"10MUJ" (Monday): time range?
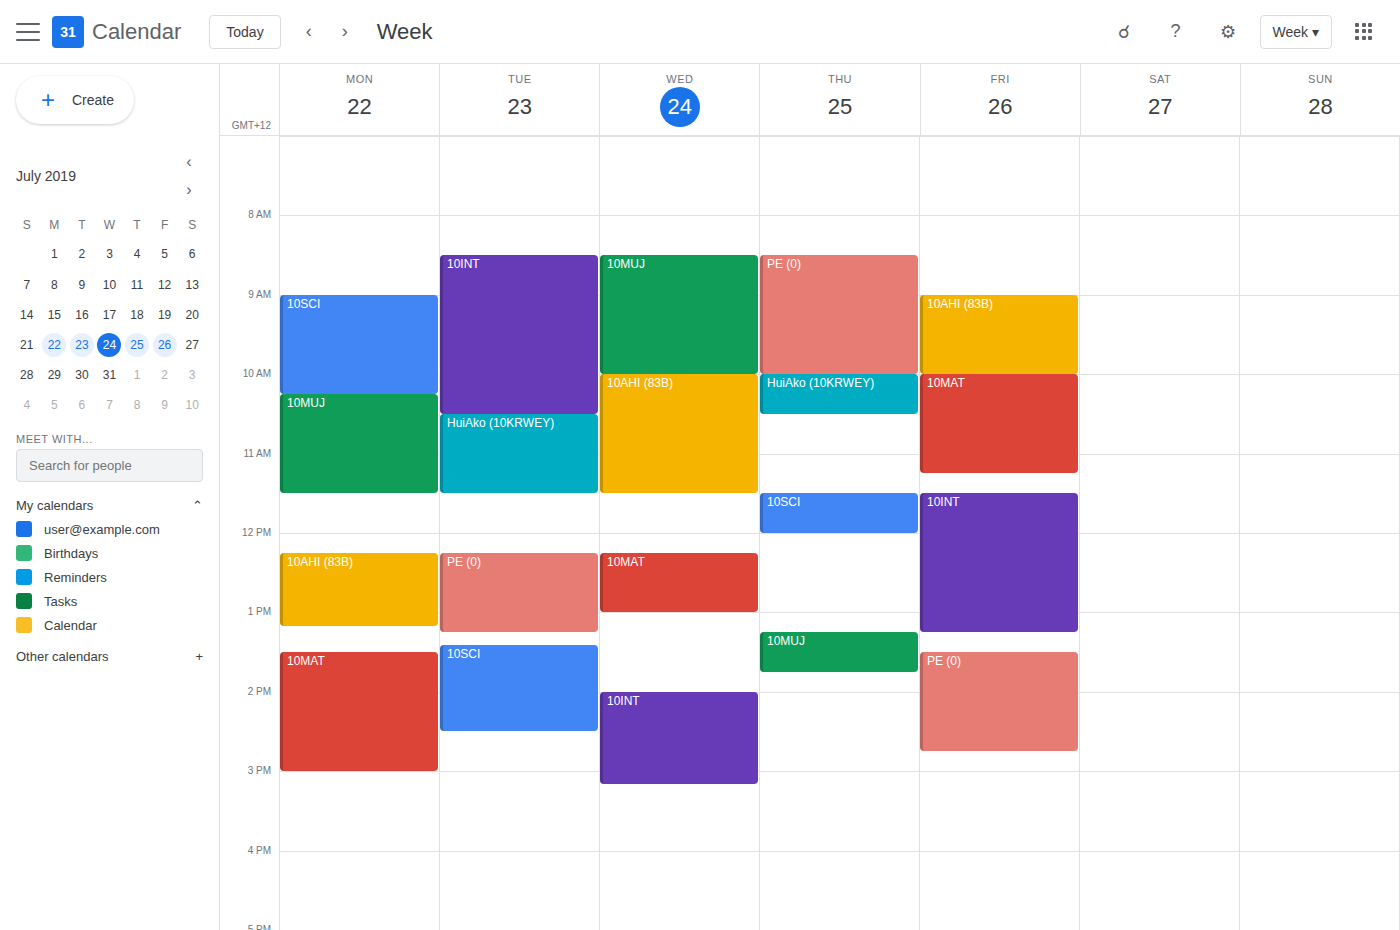
10:15 AM to 11:30 AM